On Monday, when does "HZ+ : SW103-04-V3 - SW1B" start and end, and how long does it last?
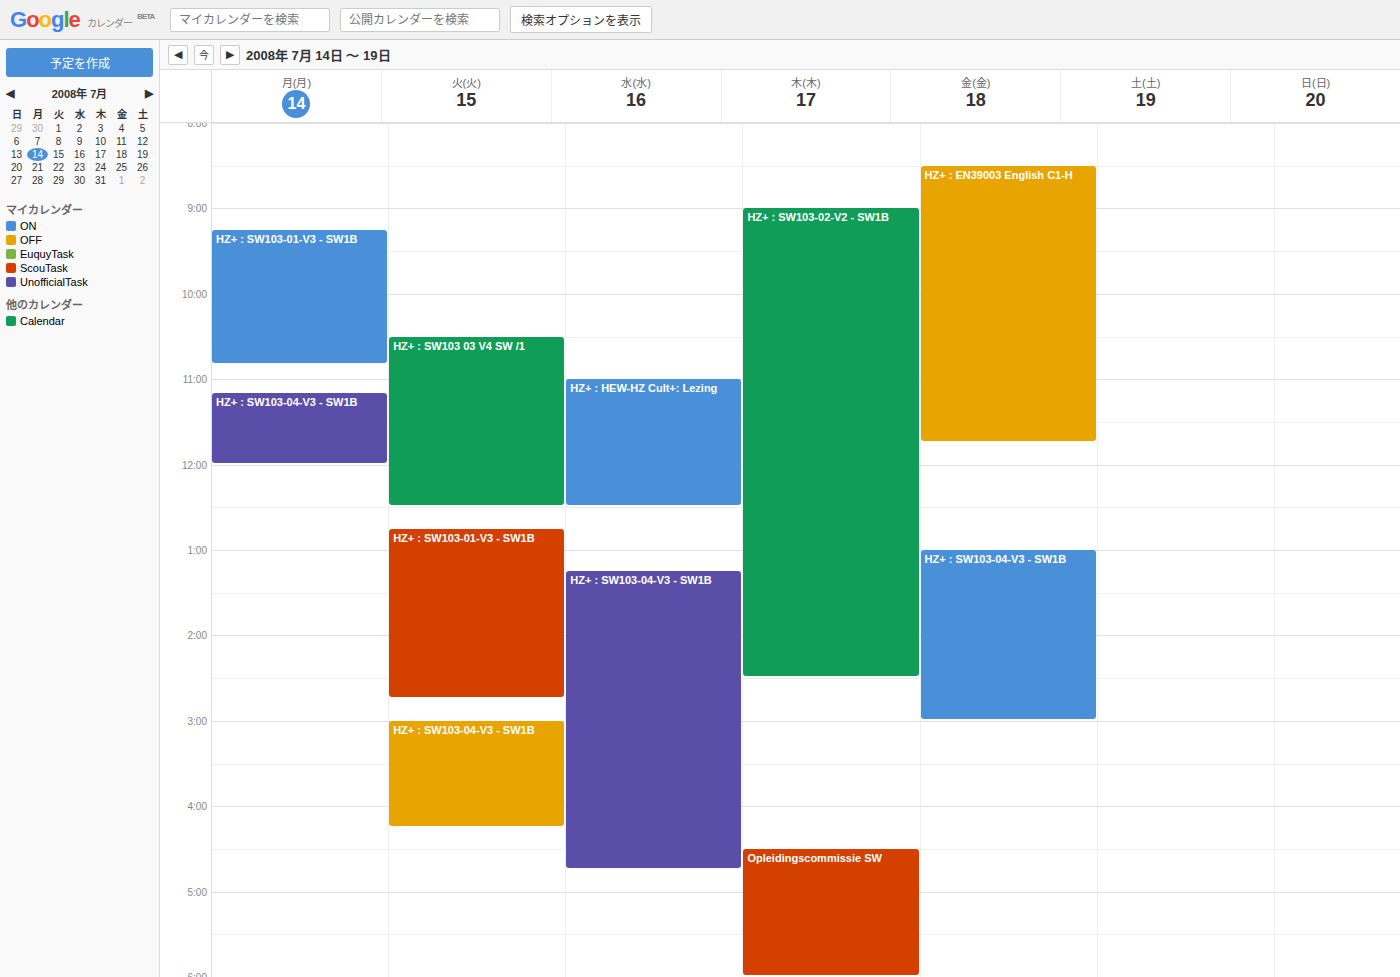
11:10 AM to 12:00 PM, 50 minutes